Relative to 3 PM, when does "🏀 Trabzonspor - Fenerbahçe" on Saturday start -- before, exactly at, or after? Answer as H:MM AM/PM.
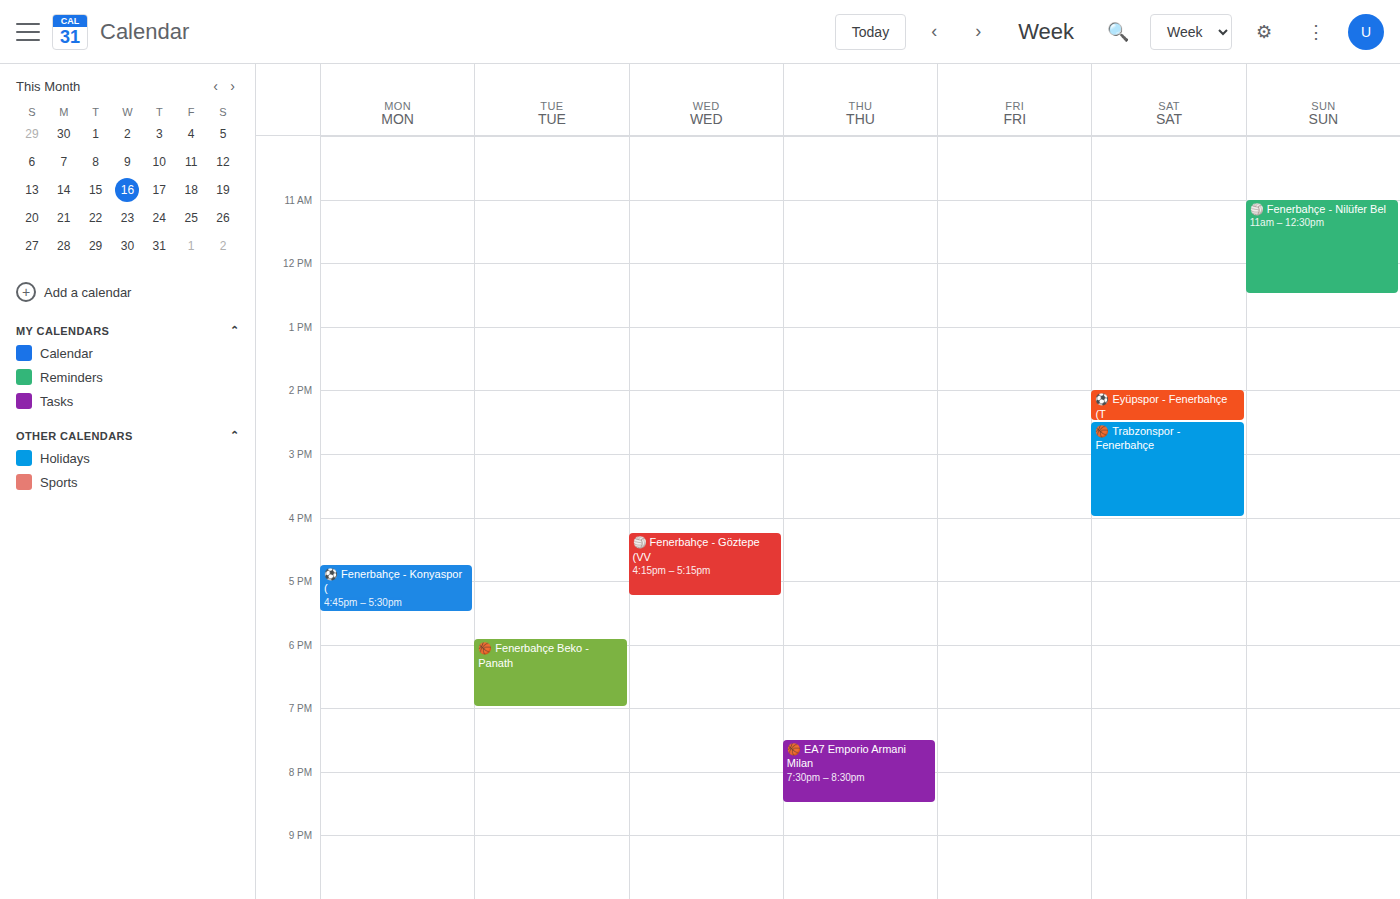
2:30 PM -- before 3 PM, 30 minutes above the 3 PM line.